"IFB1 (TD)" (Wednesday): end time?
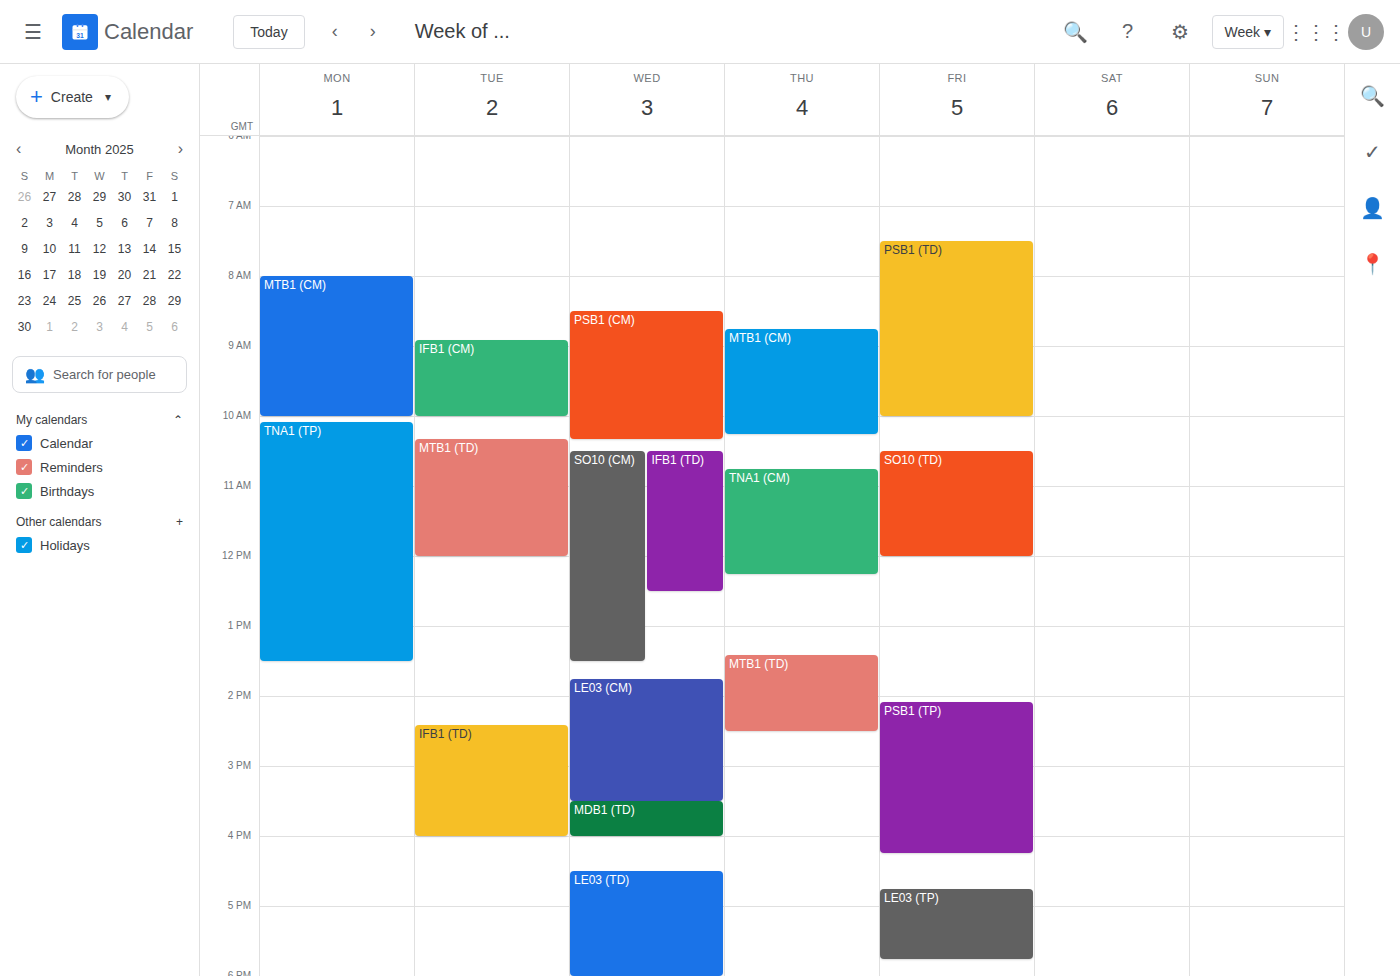
12:30 PM